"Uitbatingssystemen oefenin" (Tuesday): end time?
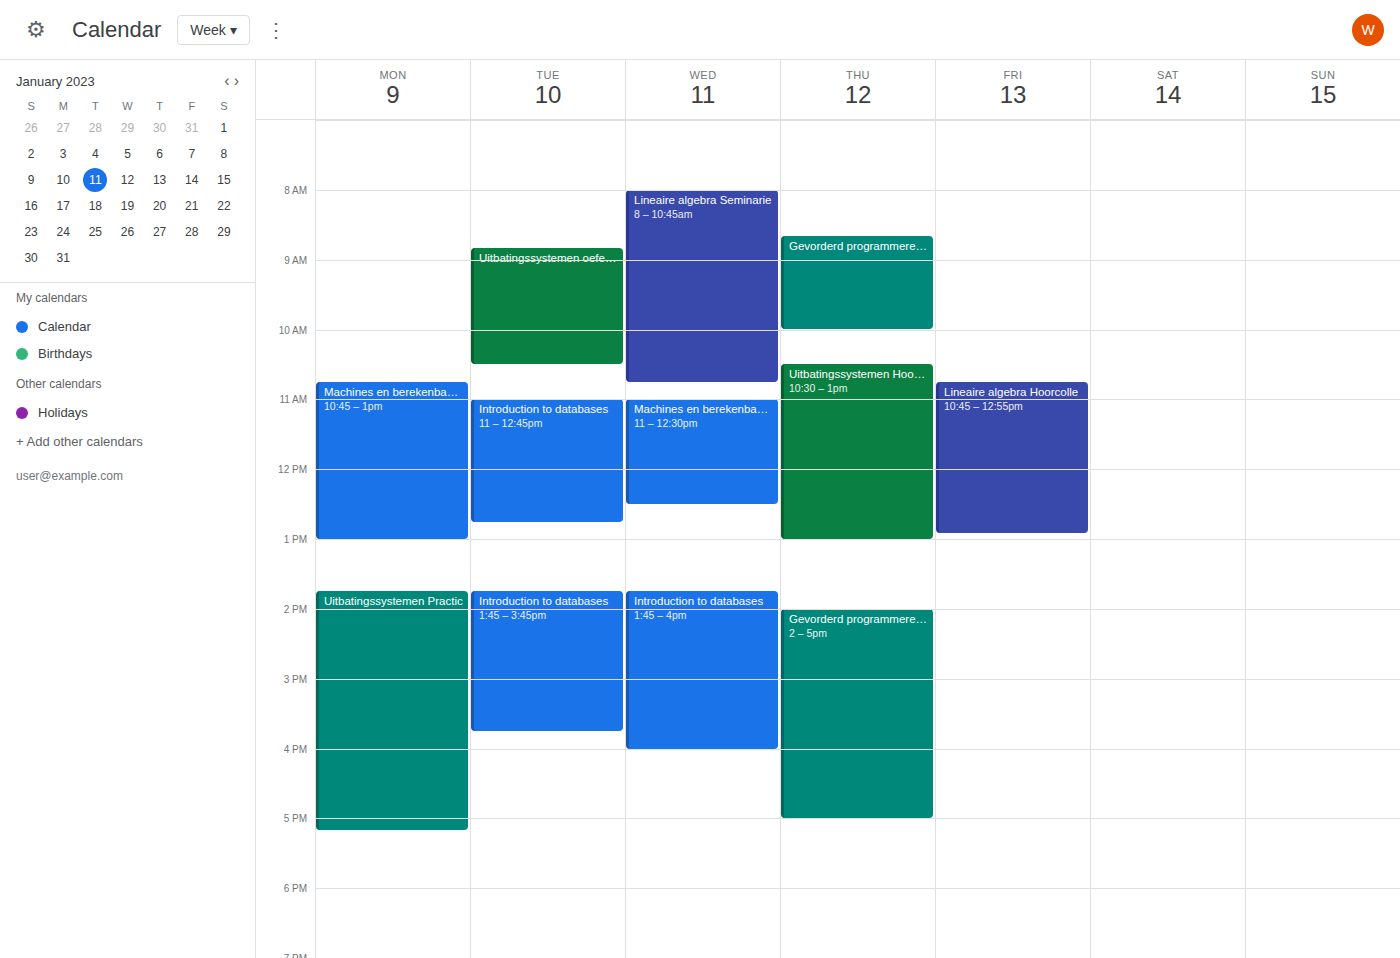
10:30